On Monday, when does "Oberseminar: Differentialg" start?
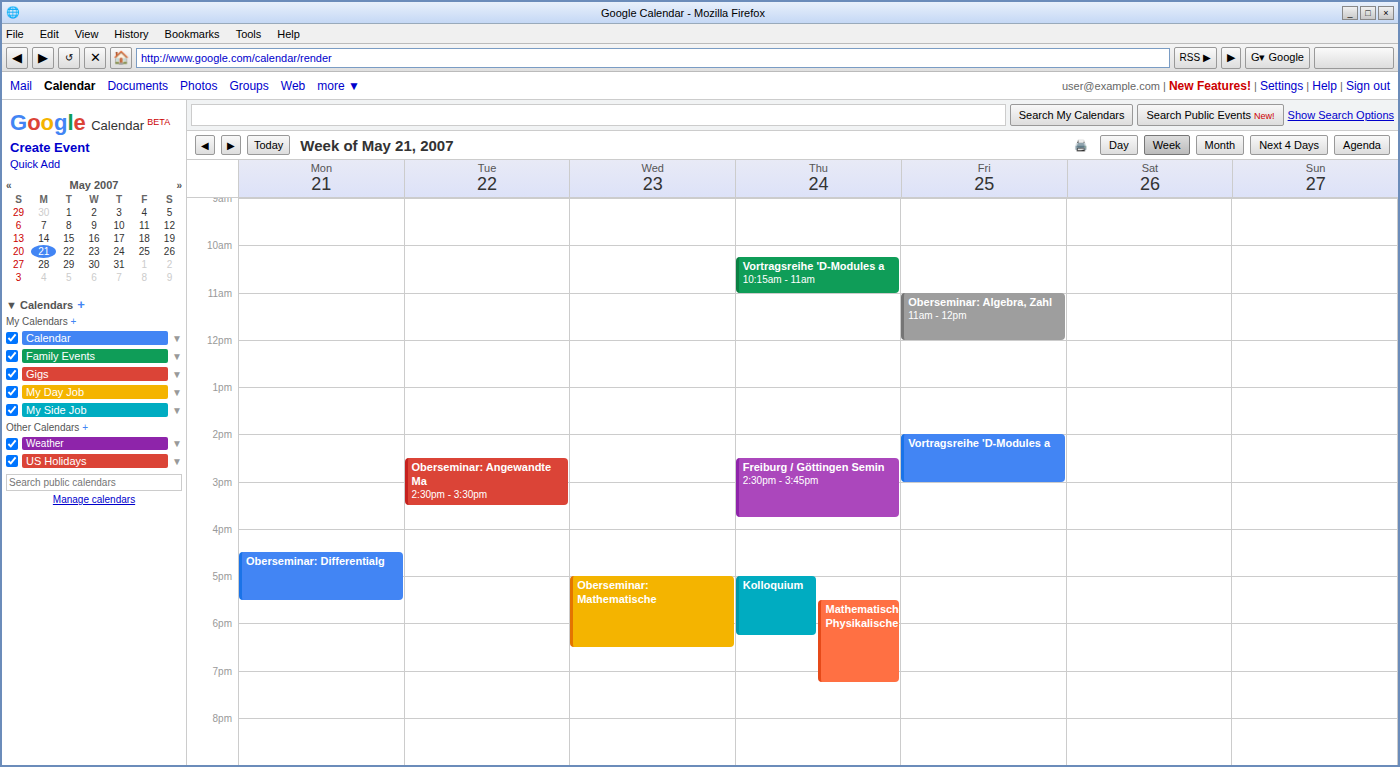
16:30